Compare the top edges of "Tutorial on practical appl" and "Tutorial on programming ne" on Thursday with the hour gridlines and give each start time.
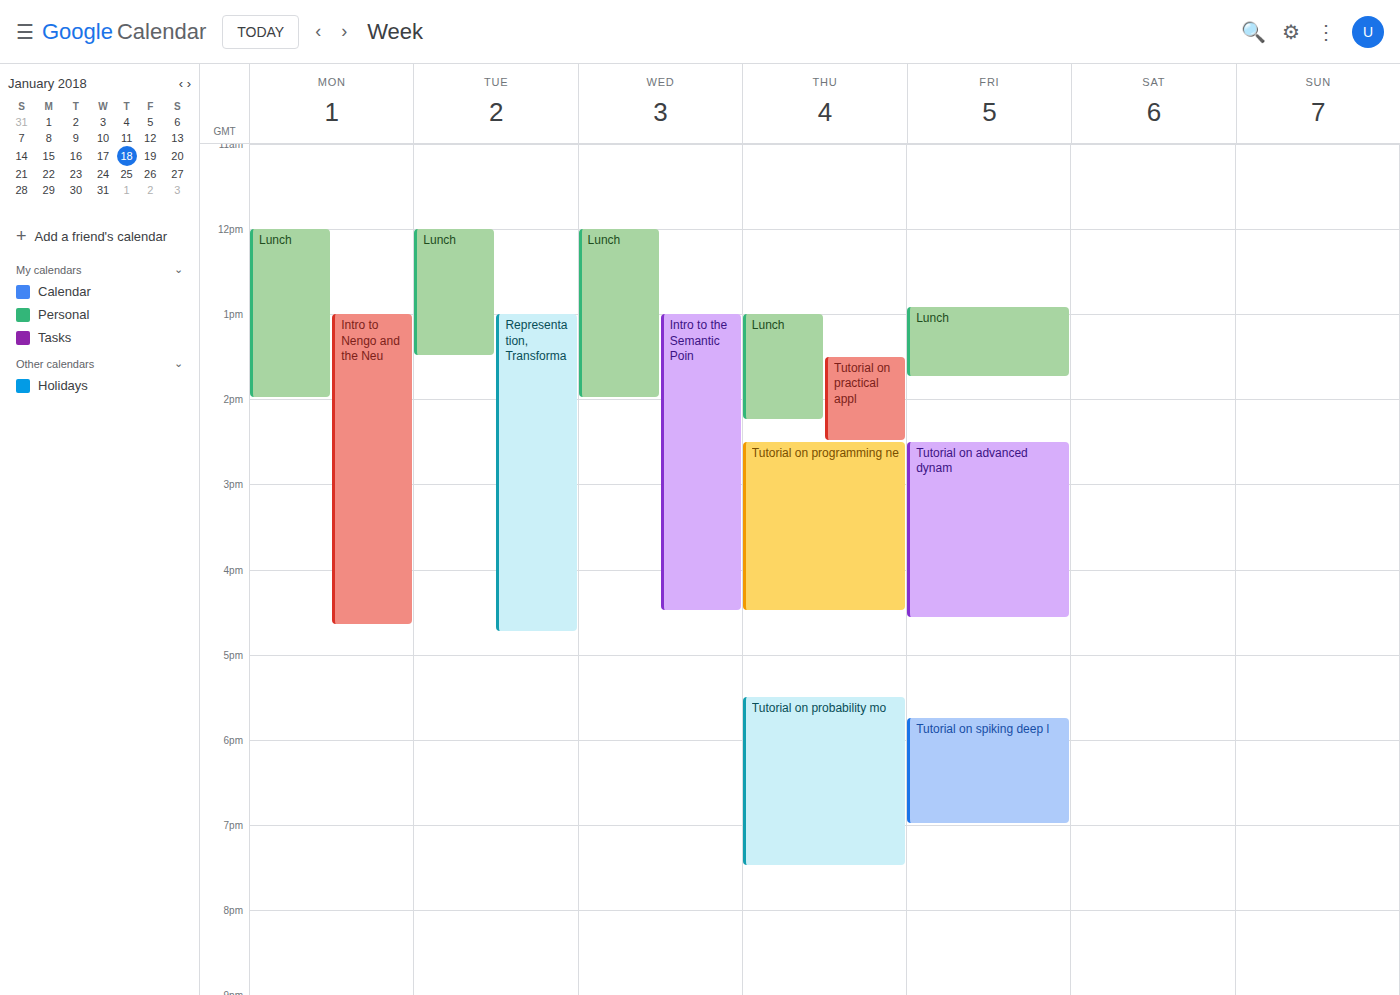
"Tutorial on practical appl": 1:30 PM, halfway between the 1 PM and 2 PM lines. "Tutorial on programming ne": 2:30 PM, halfway between the 2 PM and 3 PM lines.